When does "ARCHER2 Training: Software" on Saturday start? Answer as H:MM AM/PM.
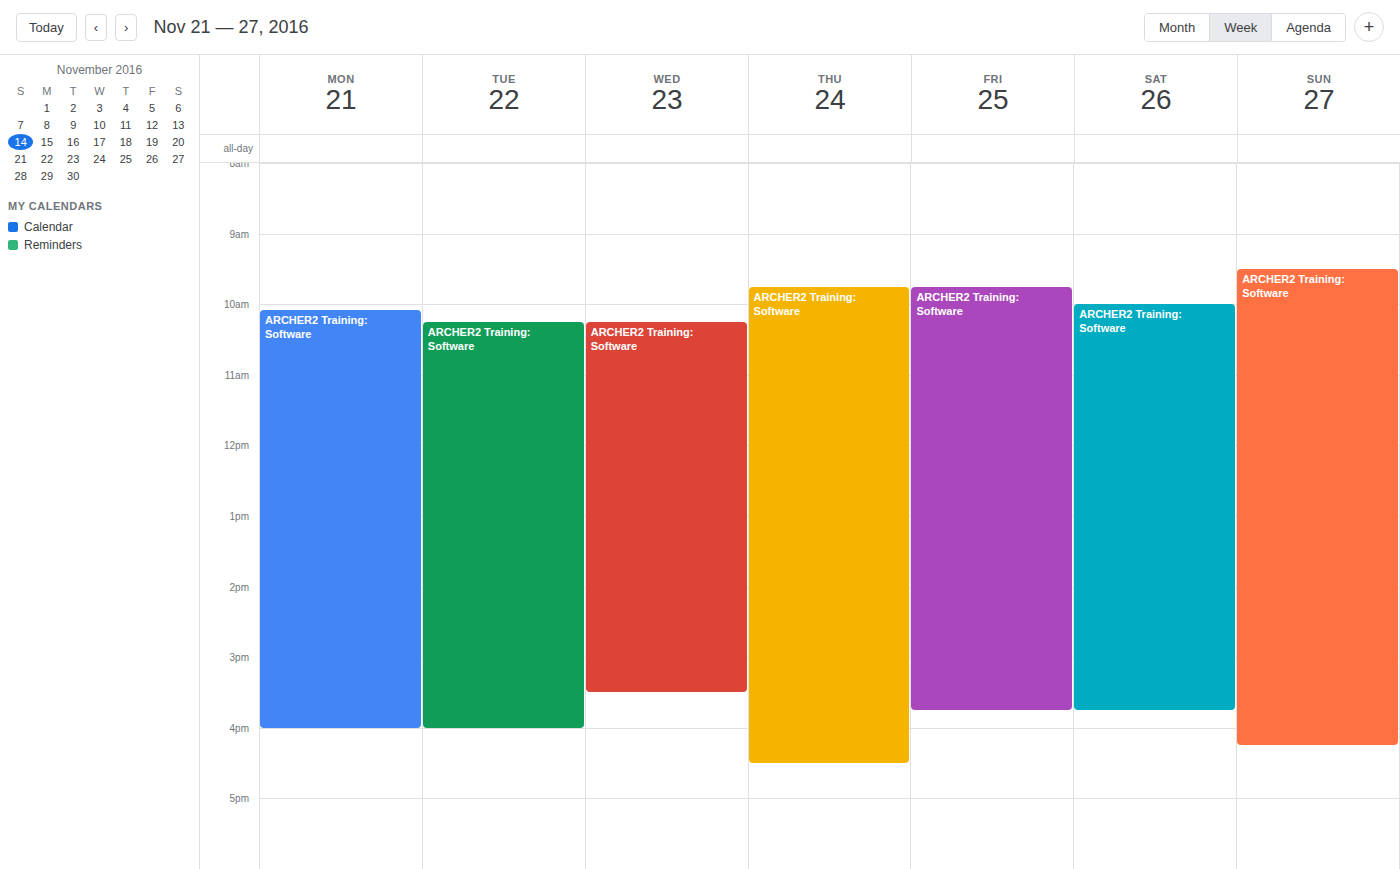
10:00 AM